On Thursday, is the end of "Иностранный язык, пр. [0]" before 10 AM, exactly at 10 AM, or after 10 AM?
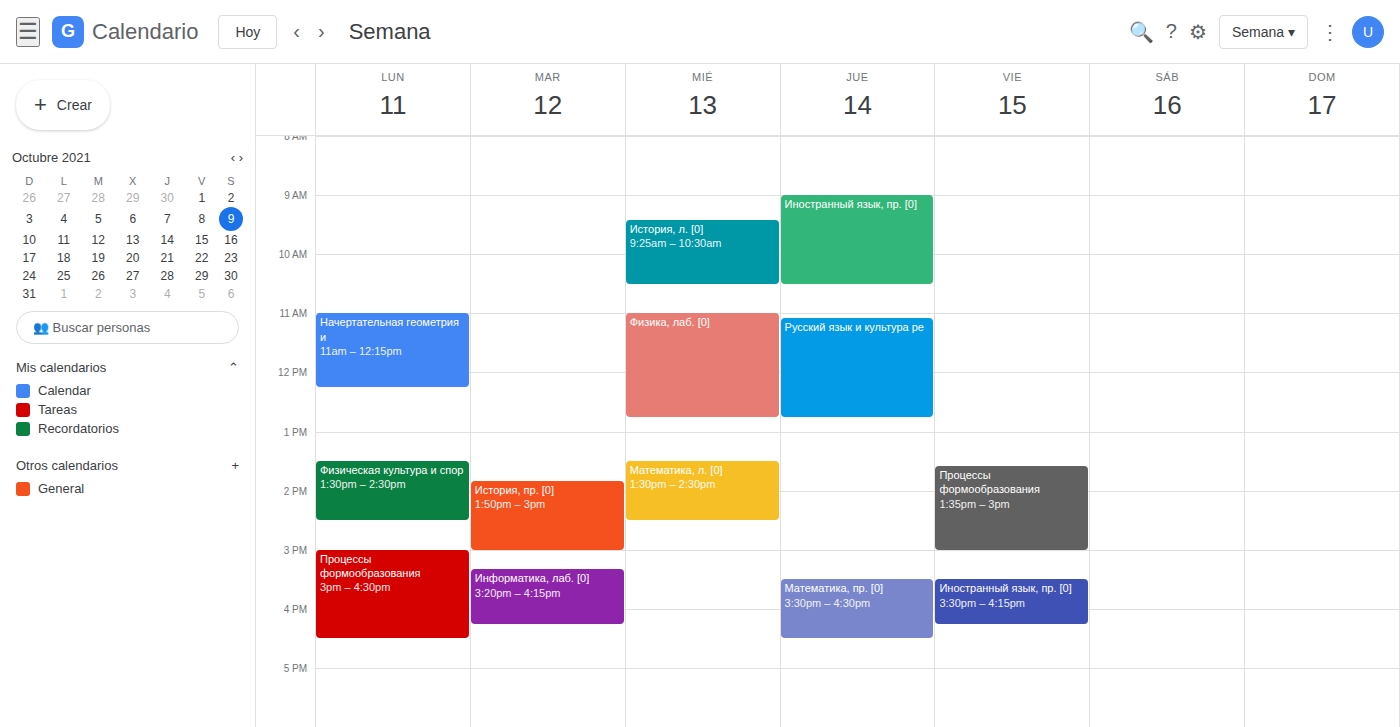
10:30 AM -- after 10 AM, 30 minutes below the 10 AM line.